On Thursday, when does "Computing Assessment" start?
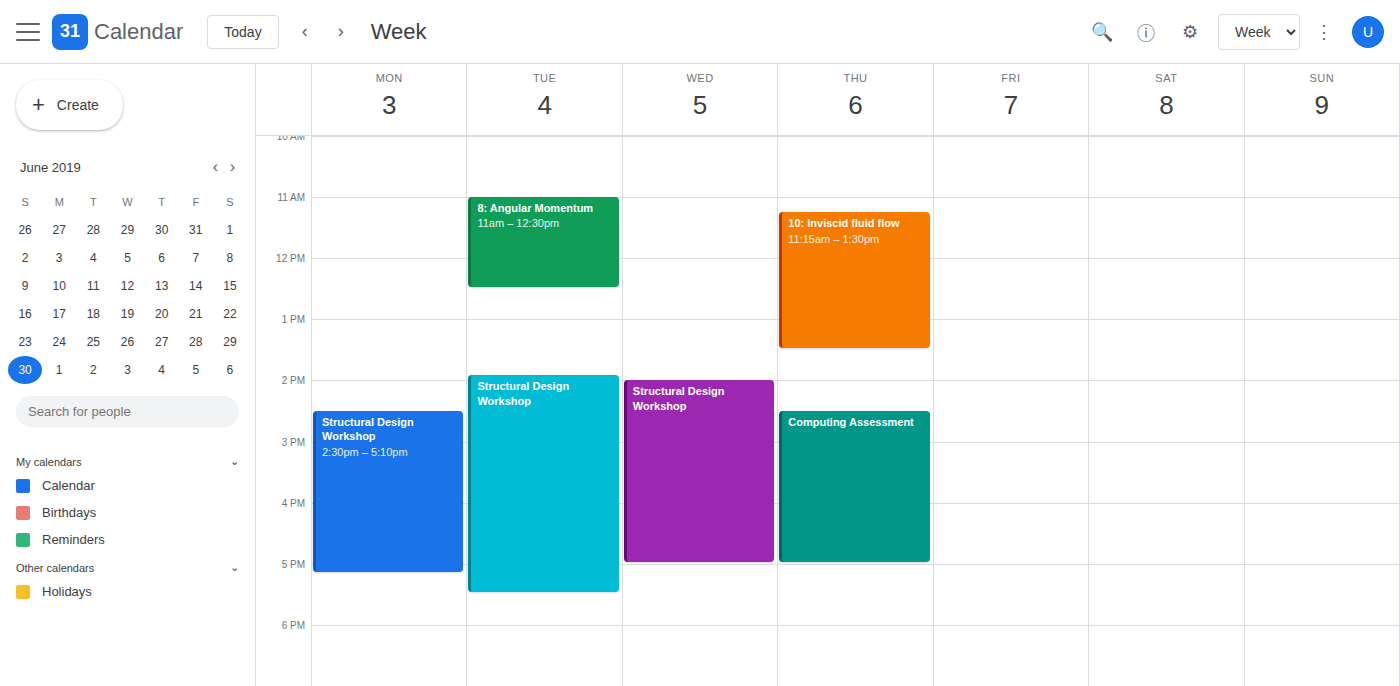
2:30 PM